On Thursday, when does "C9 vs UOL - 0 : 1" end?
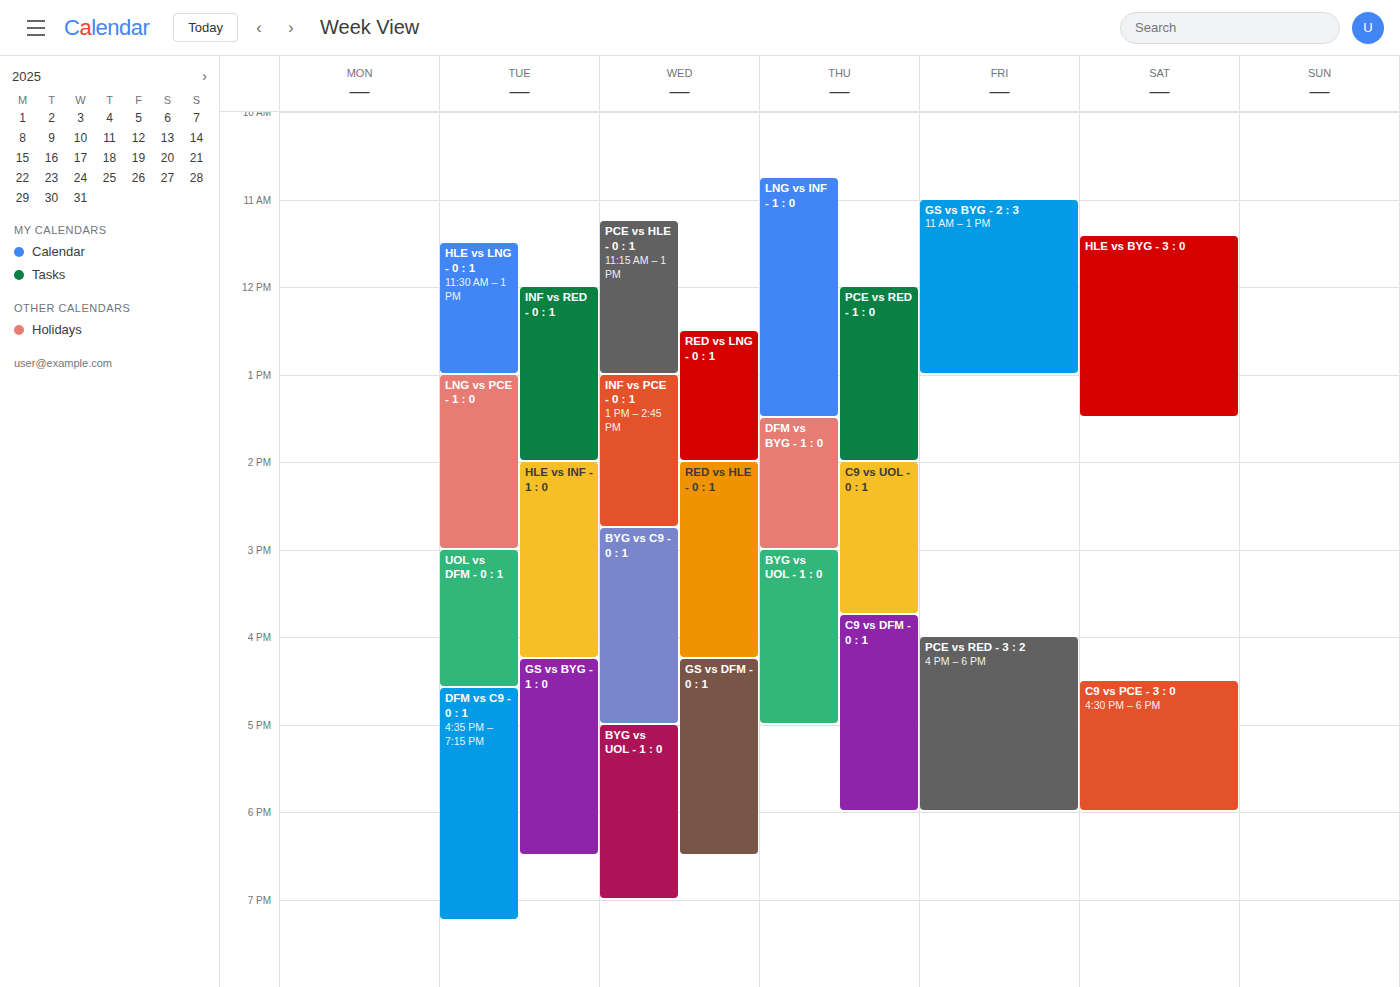
15:45